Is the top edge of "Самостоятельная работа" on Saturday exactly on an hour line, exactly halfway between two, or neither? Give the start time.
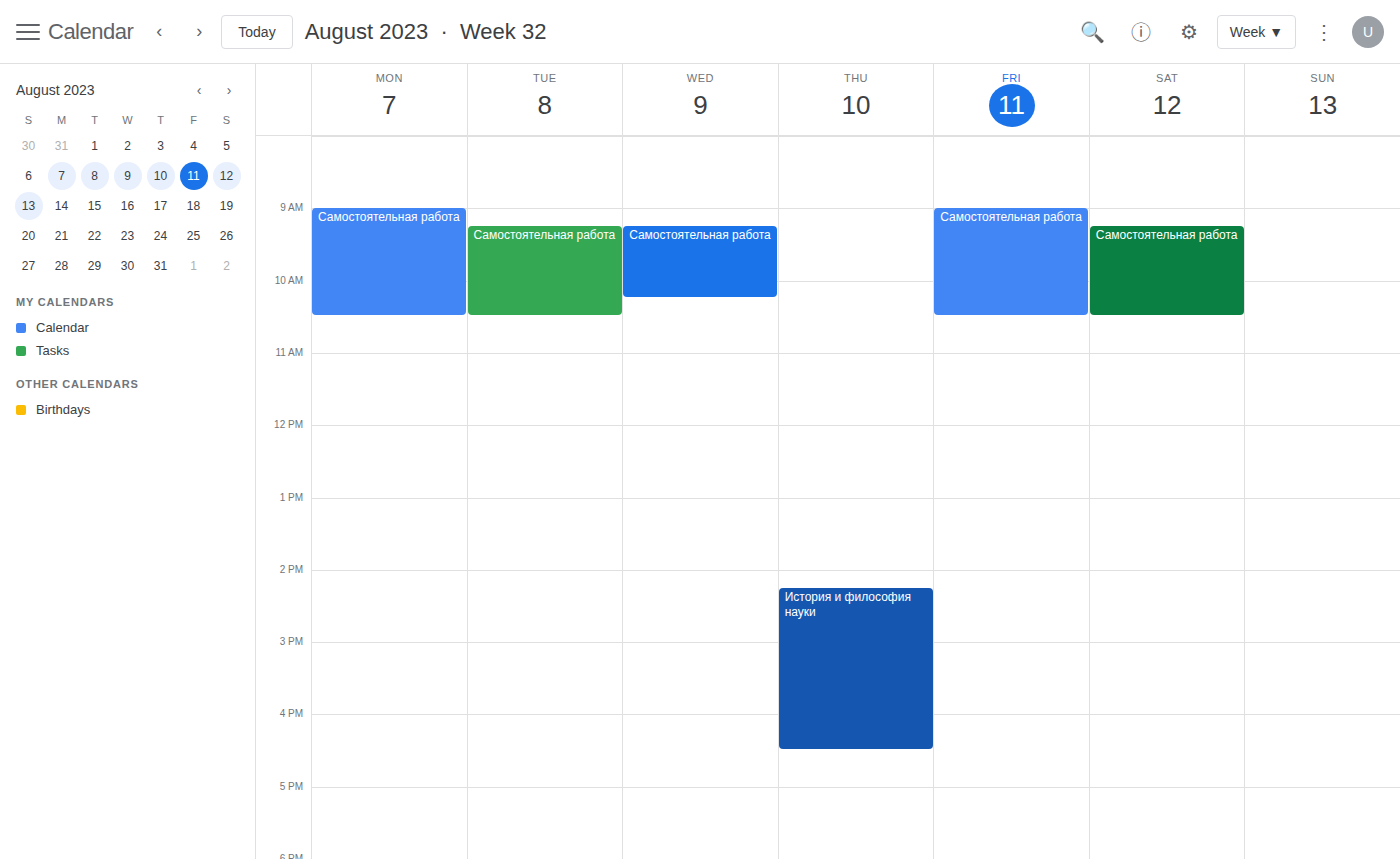
9:15 AM -- neither: a quarter of the way from the 9 AM line to the 10 AM line.